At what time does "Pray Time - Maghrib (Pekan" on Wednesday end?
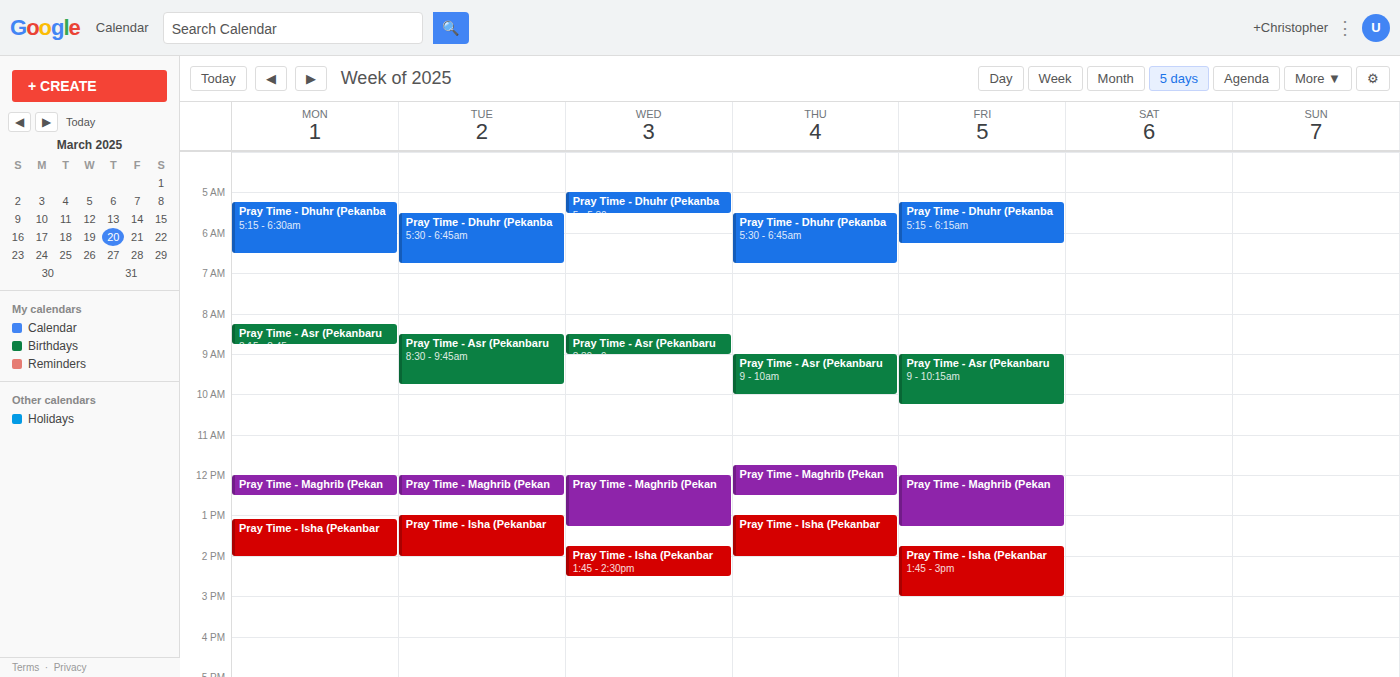
1:15 PM